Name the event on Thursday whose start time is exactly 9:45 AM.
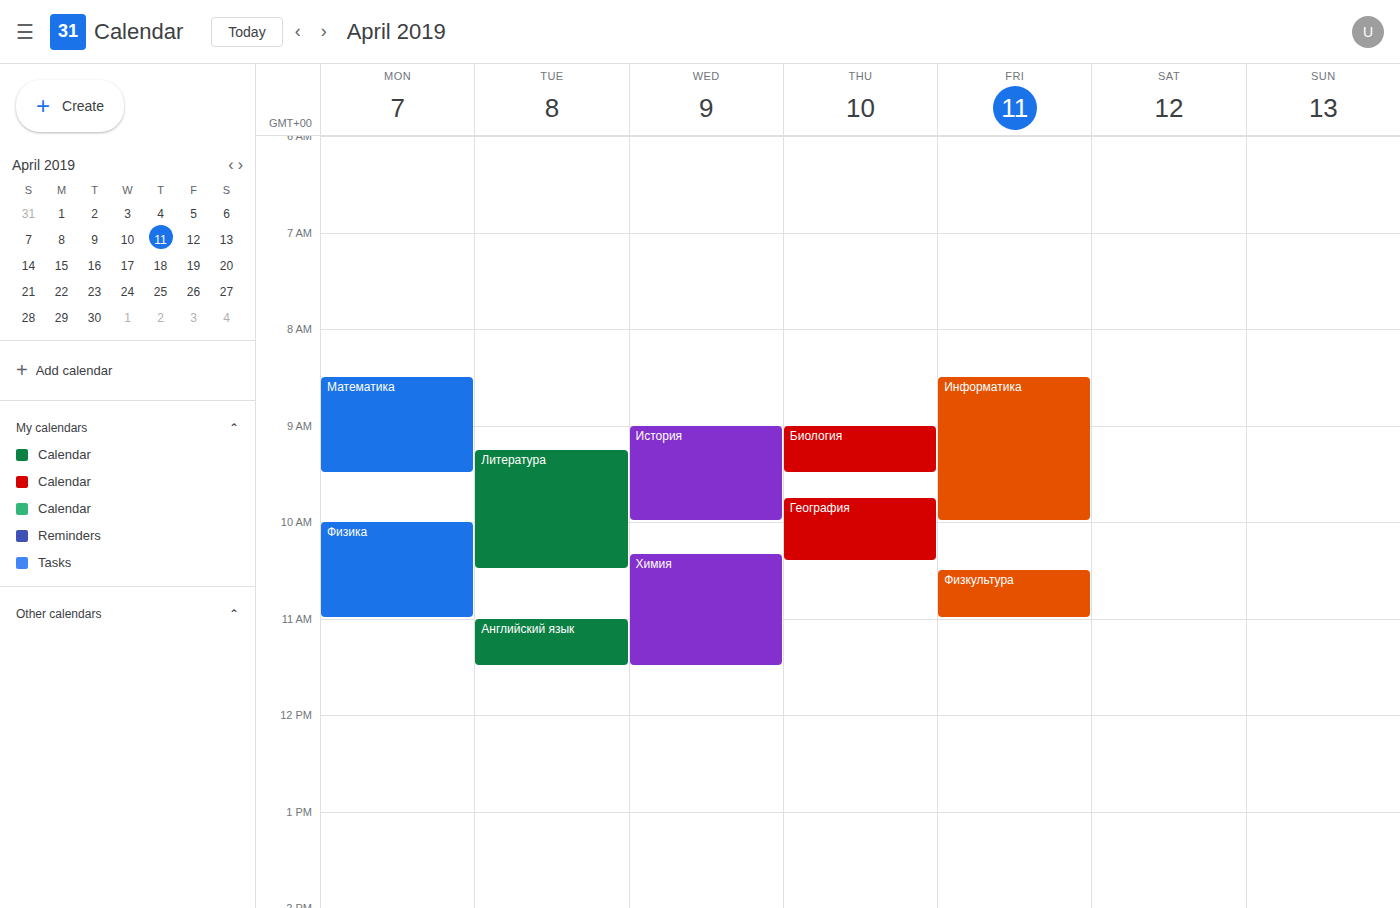
"География"